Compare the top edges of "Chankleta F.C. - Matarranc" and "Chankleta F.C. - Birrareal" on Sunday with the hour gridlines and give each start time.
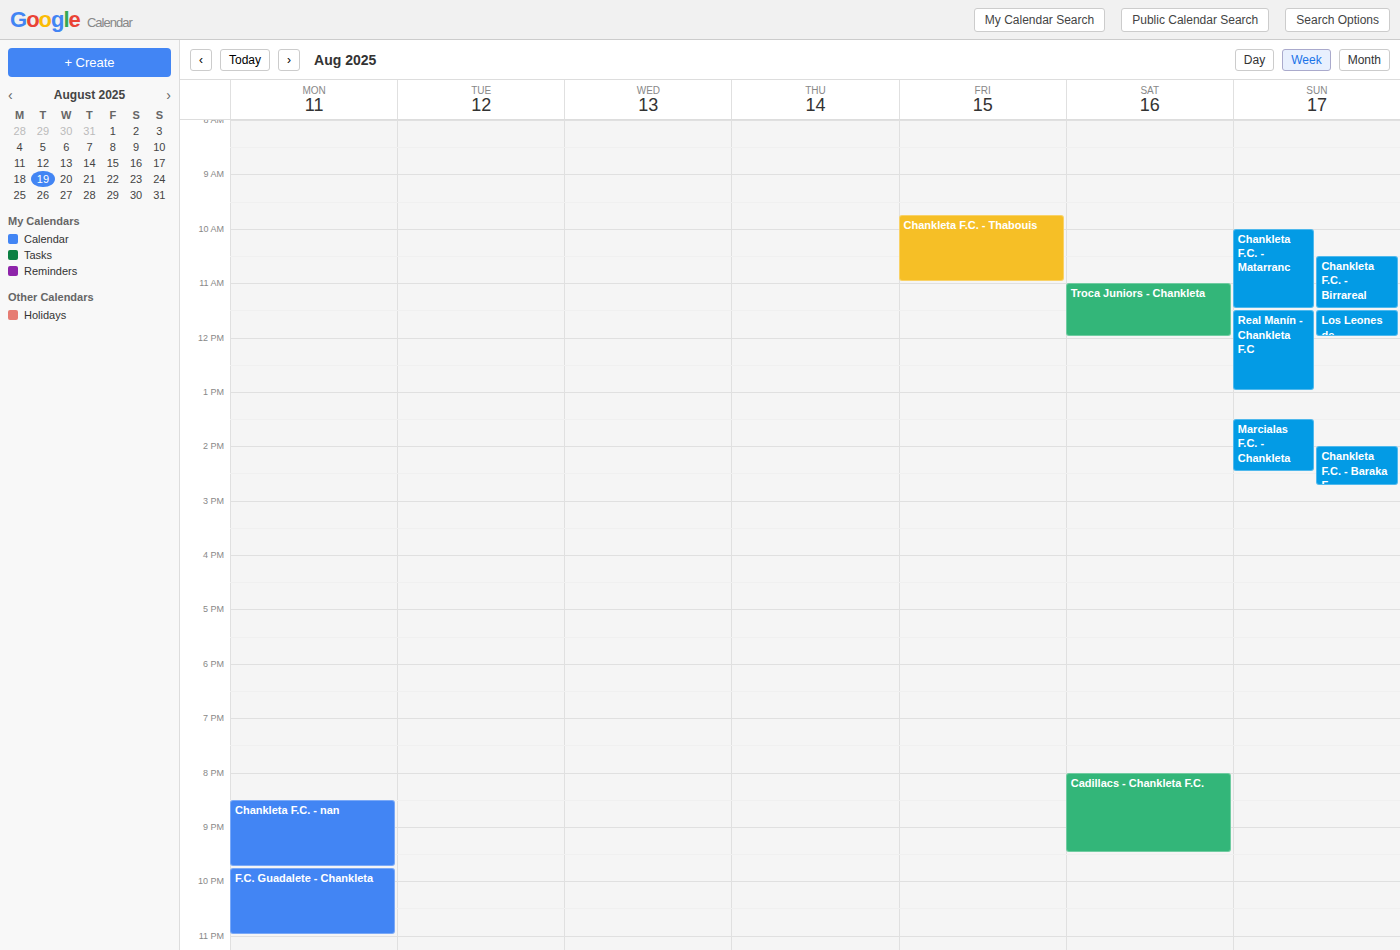
"Chankleta F.C. - Matarranc": 10:00 AM, exactly on the 10 AM line. "Chankleta F.C. - Birrareal": 10:30 AM, halfway between the 10 AM and 11 AM lines.